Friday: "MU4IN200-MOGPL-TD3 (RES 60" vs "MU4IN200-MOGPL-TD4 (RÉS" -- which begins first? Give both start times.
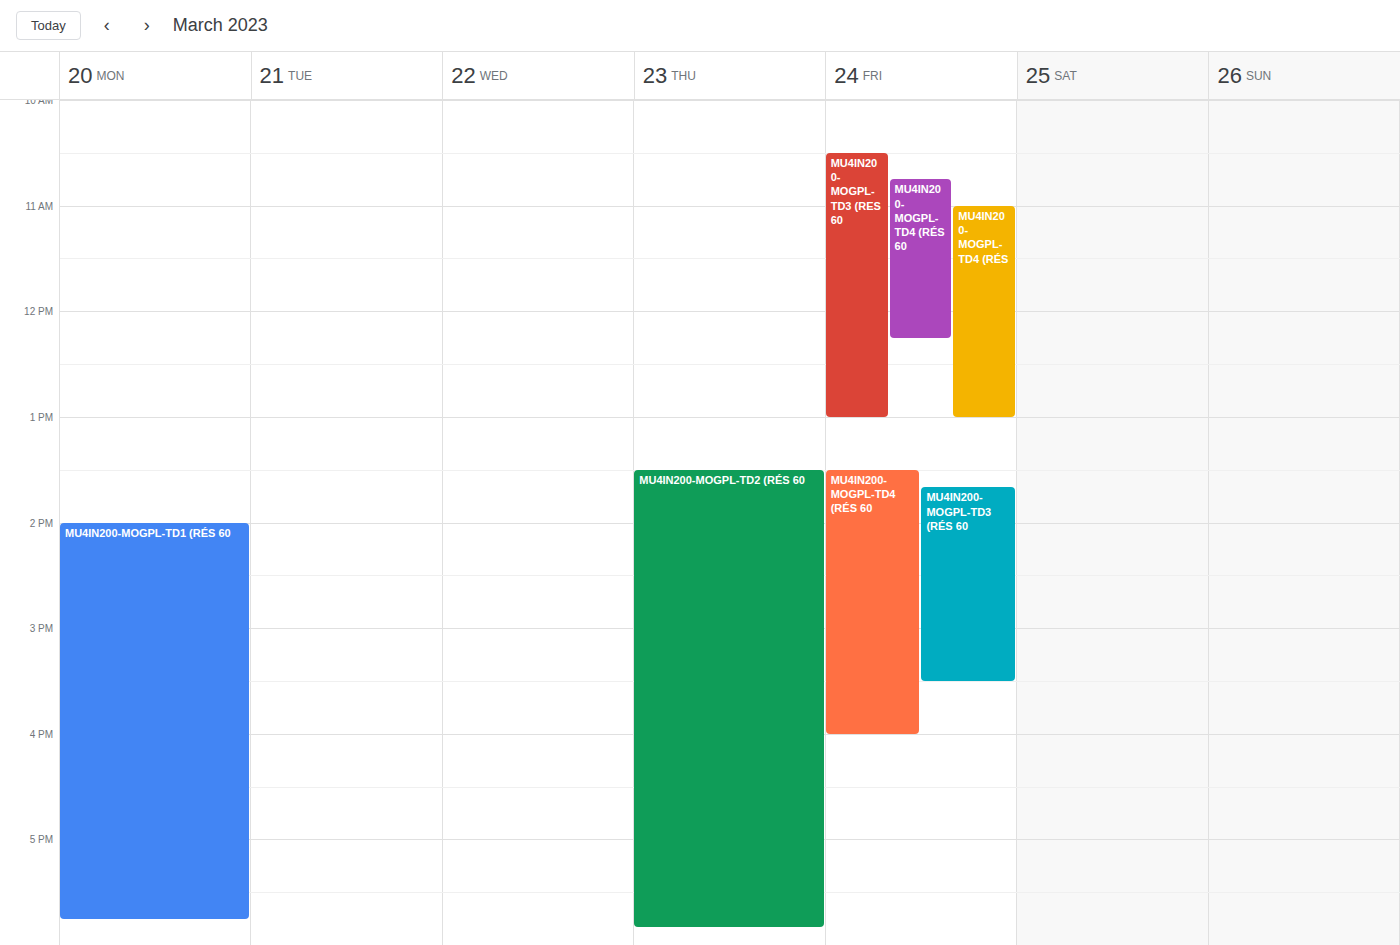
"MU4IN200-MOGPL-TD3 (RES 60" 10:30 AM; "MU4IN200-MOGPL-TD4 (RÉS" 11:00 AM.